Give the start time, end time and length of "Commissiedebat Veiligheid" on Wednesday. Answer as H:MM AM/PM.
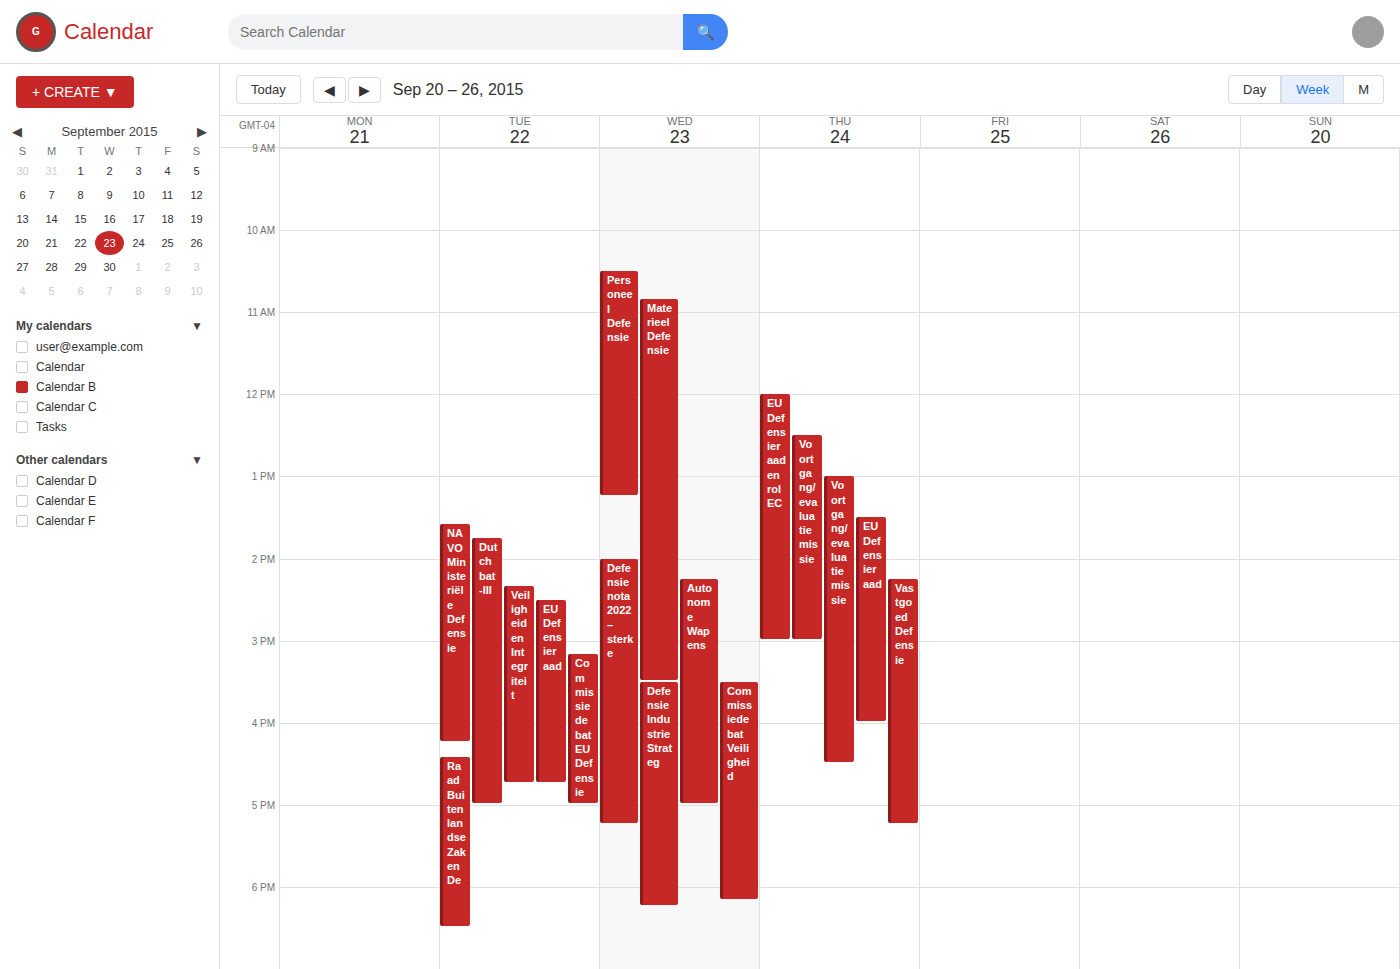
3:30 PM to 6:10 PM, 2 hours 40 minutes